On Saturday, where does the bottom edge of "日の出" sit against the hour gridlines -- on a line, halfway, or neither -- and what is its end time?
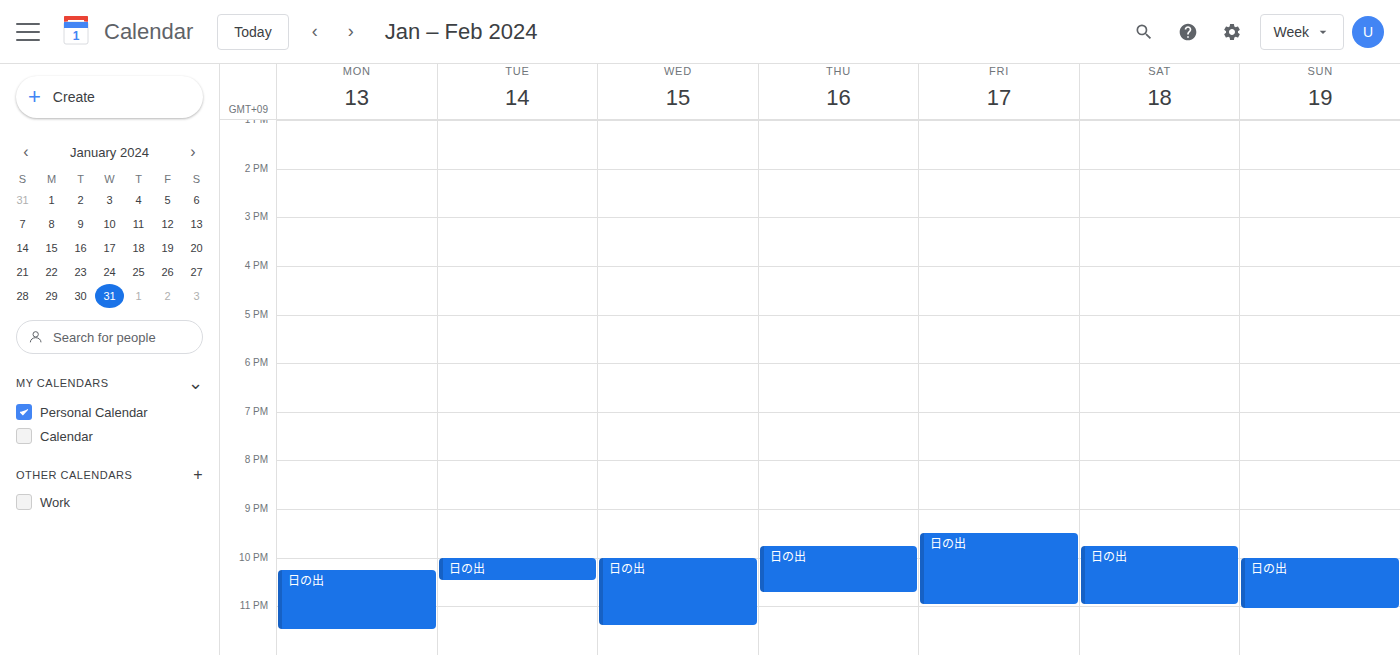
11:00 PM -- exactly on the 11 PM line.